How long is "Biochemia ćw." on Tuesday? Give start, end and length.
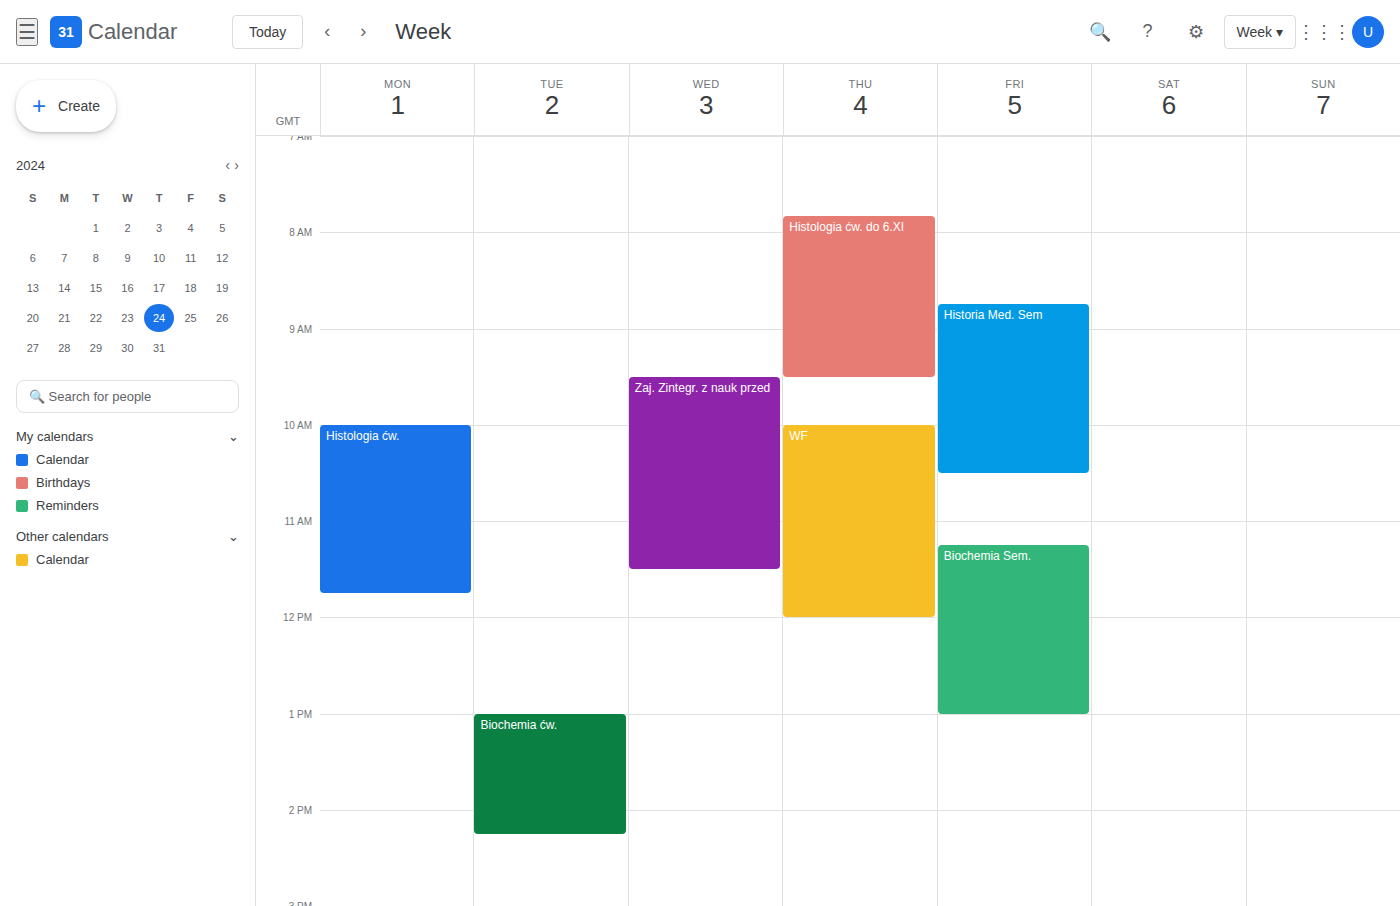
1:00 PM to 2:15 PM, 1 hour 15 minutes